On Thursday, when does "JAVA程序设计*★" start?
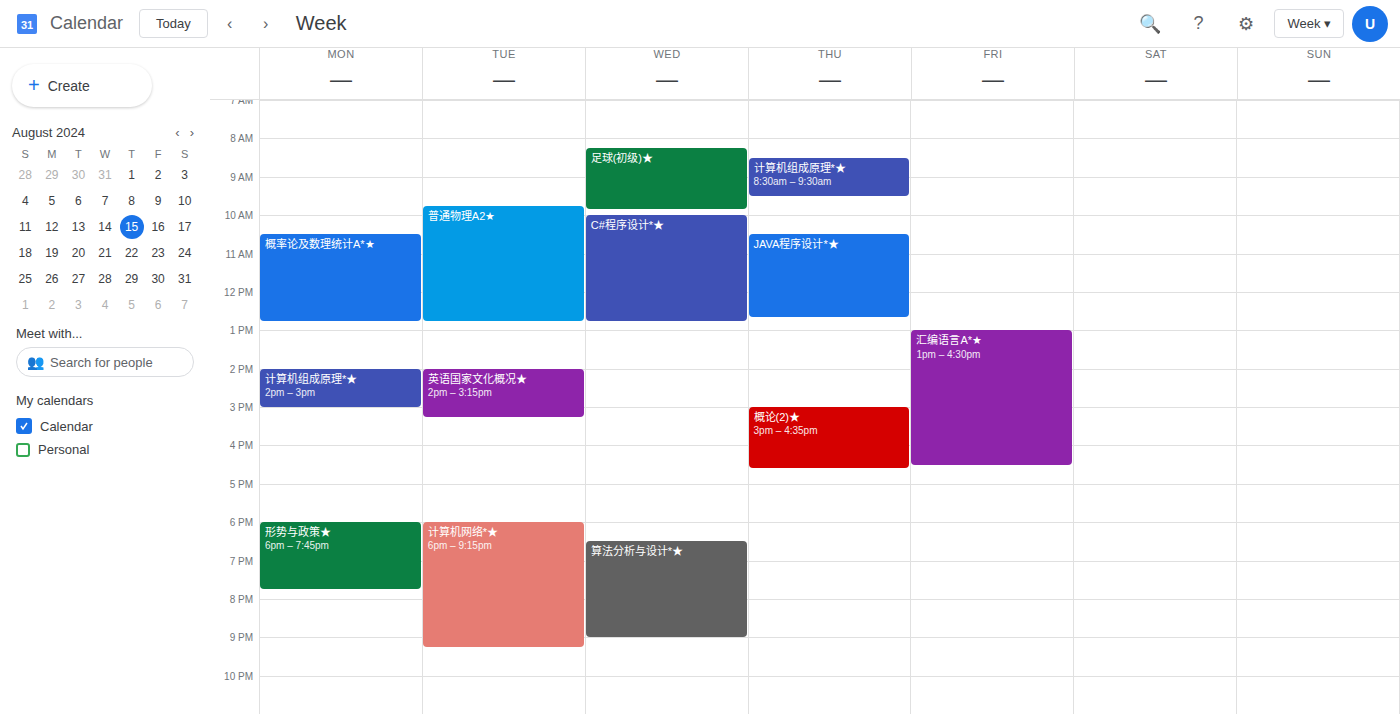
10:30 AM